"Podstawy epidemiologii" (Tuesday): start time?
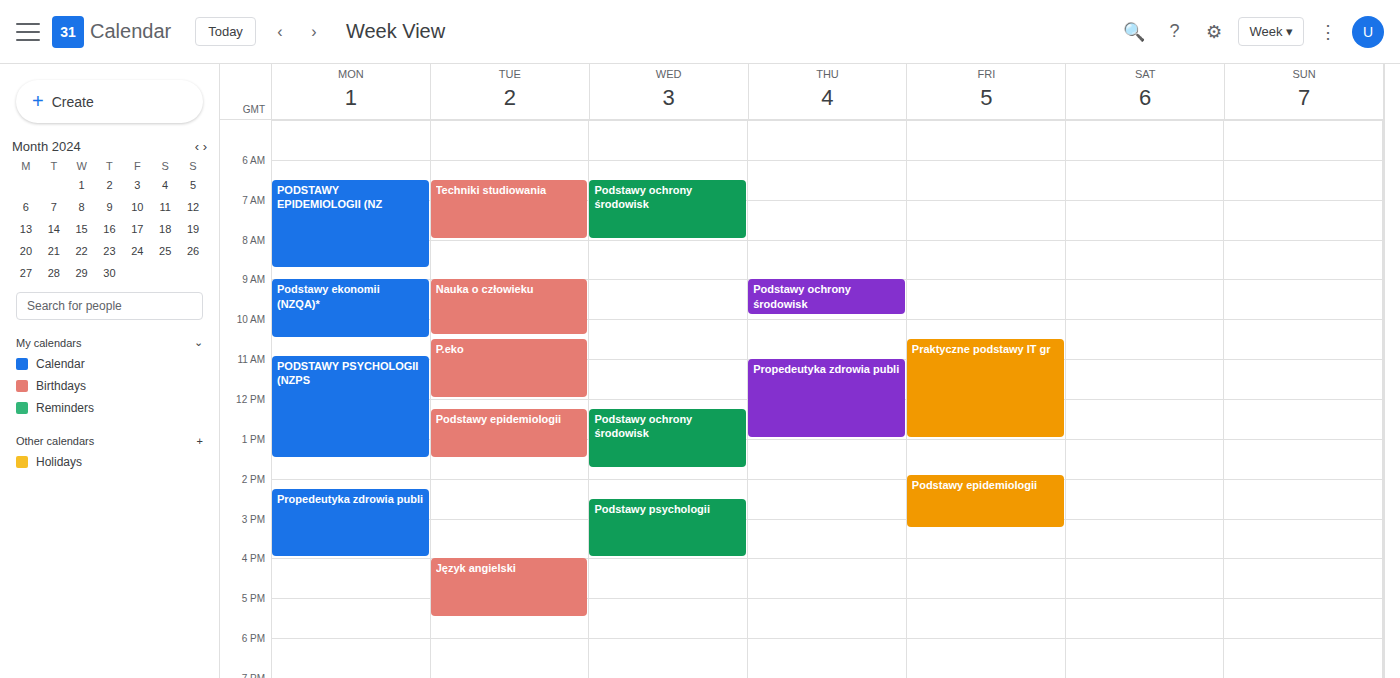
12:15 PM